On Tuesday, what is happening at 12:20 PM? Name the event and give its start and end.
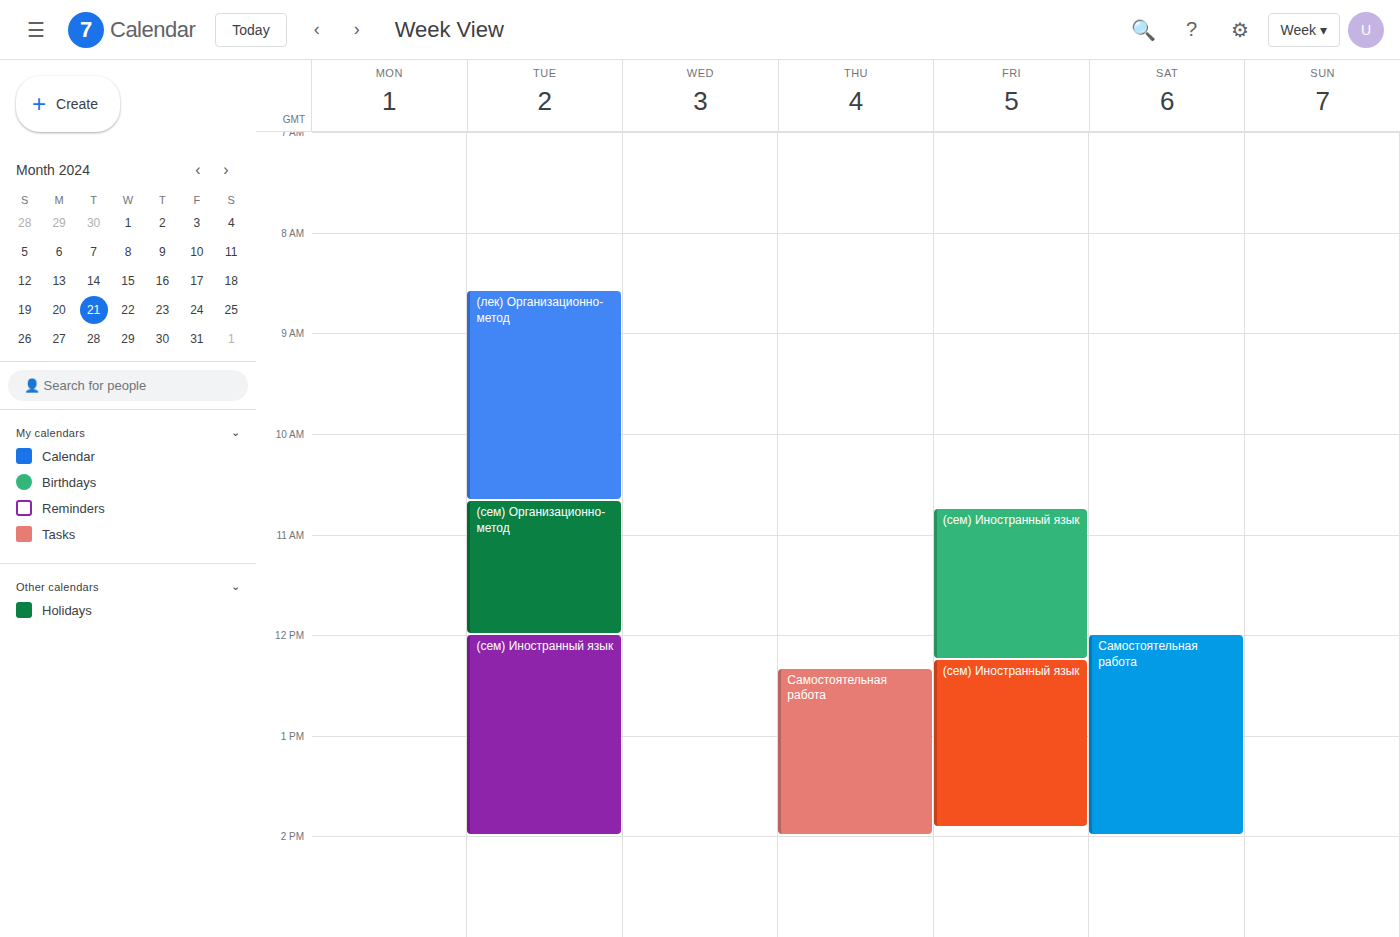
"(сем) Иностранный язык", 12:00 PM to 2:00 PM